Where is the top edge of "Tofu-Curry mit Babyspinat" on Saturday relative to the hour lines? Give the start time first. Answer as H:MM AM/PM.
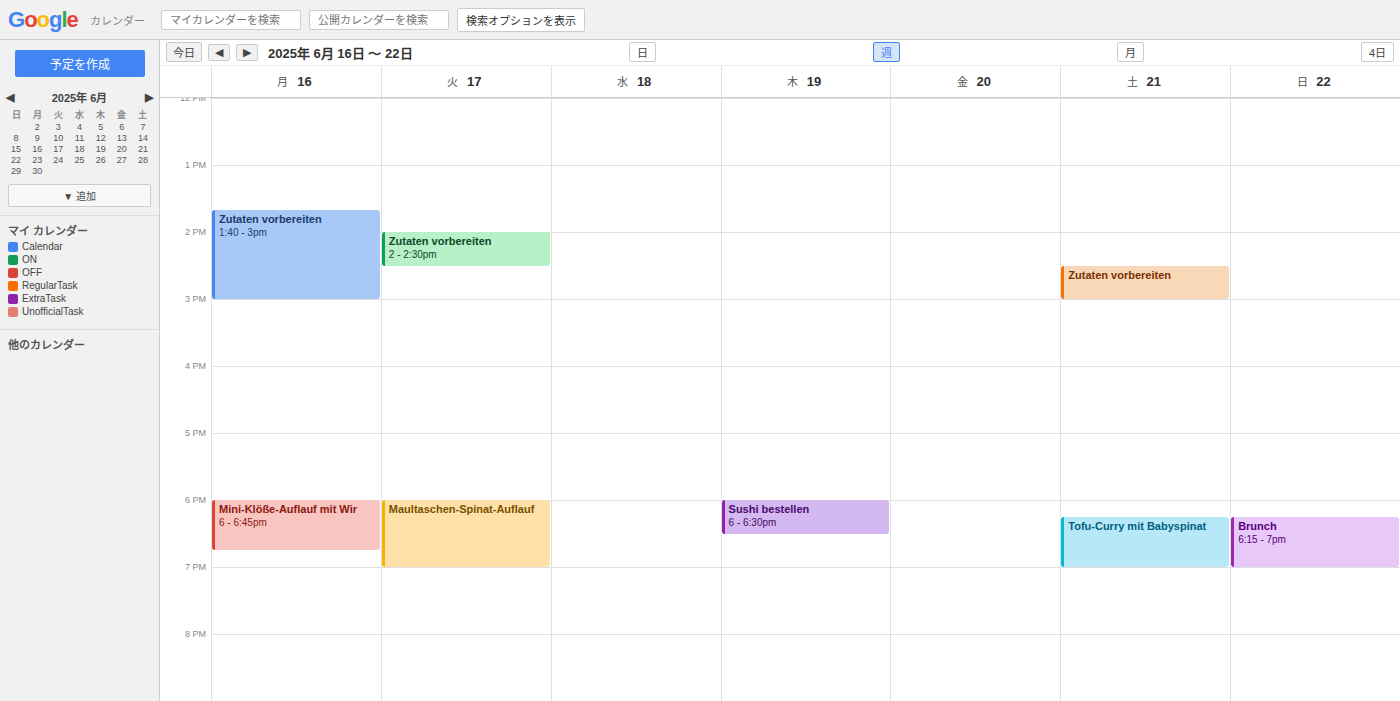
6:15 PM -- neither: a quarter of the way from the 6 PM line to the 7 PM line.